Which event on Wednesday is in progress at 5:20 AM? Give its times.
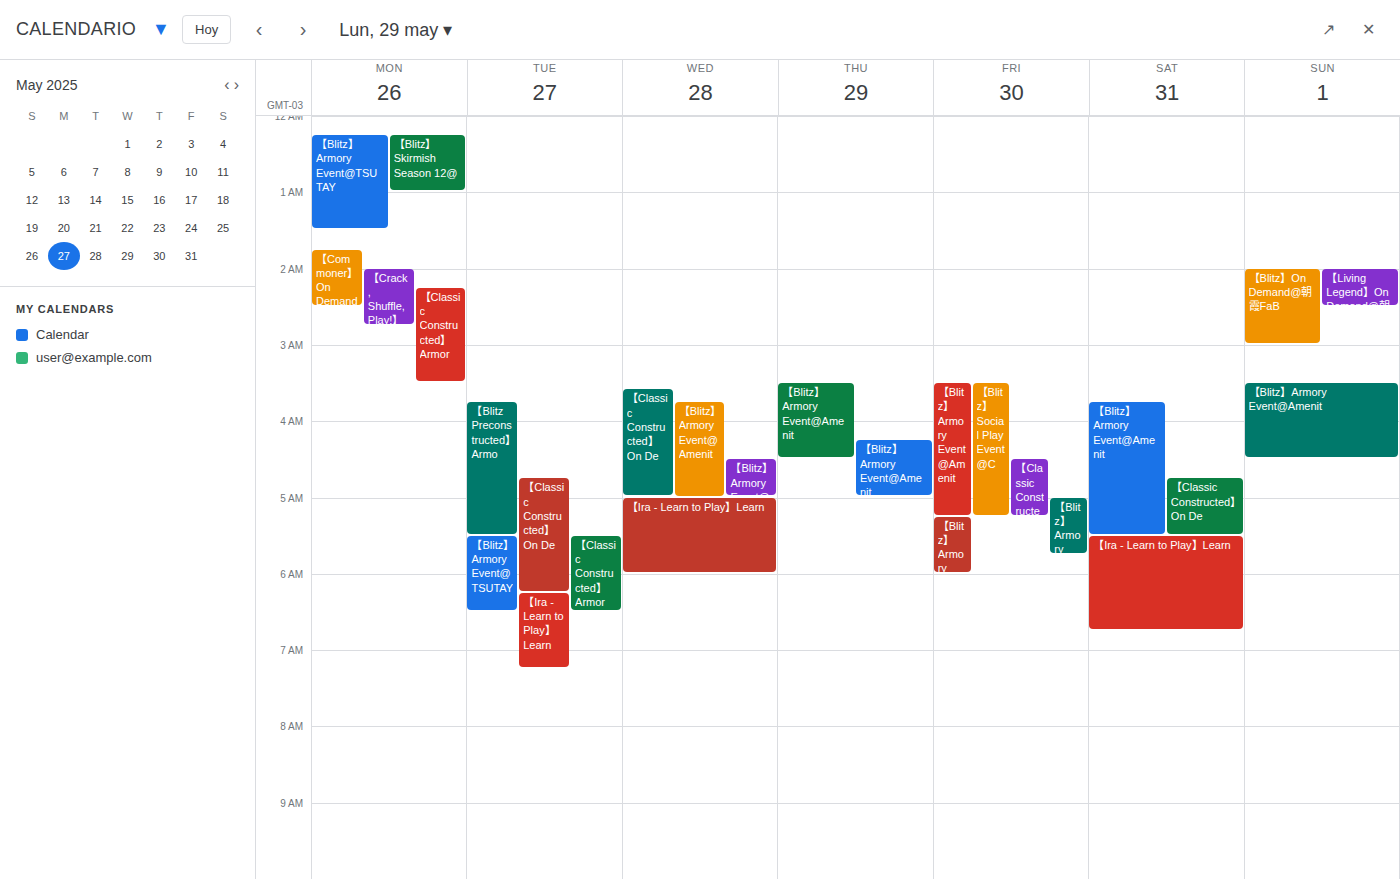
"【Ira - Learn to Play】Learn", 5:00 AM to 6:00 AM